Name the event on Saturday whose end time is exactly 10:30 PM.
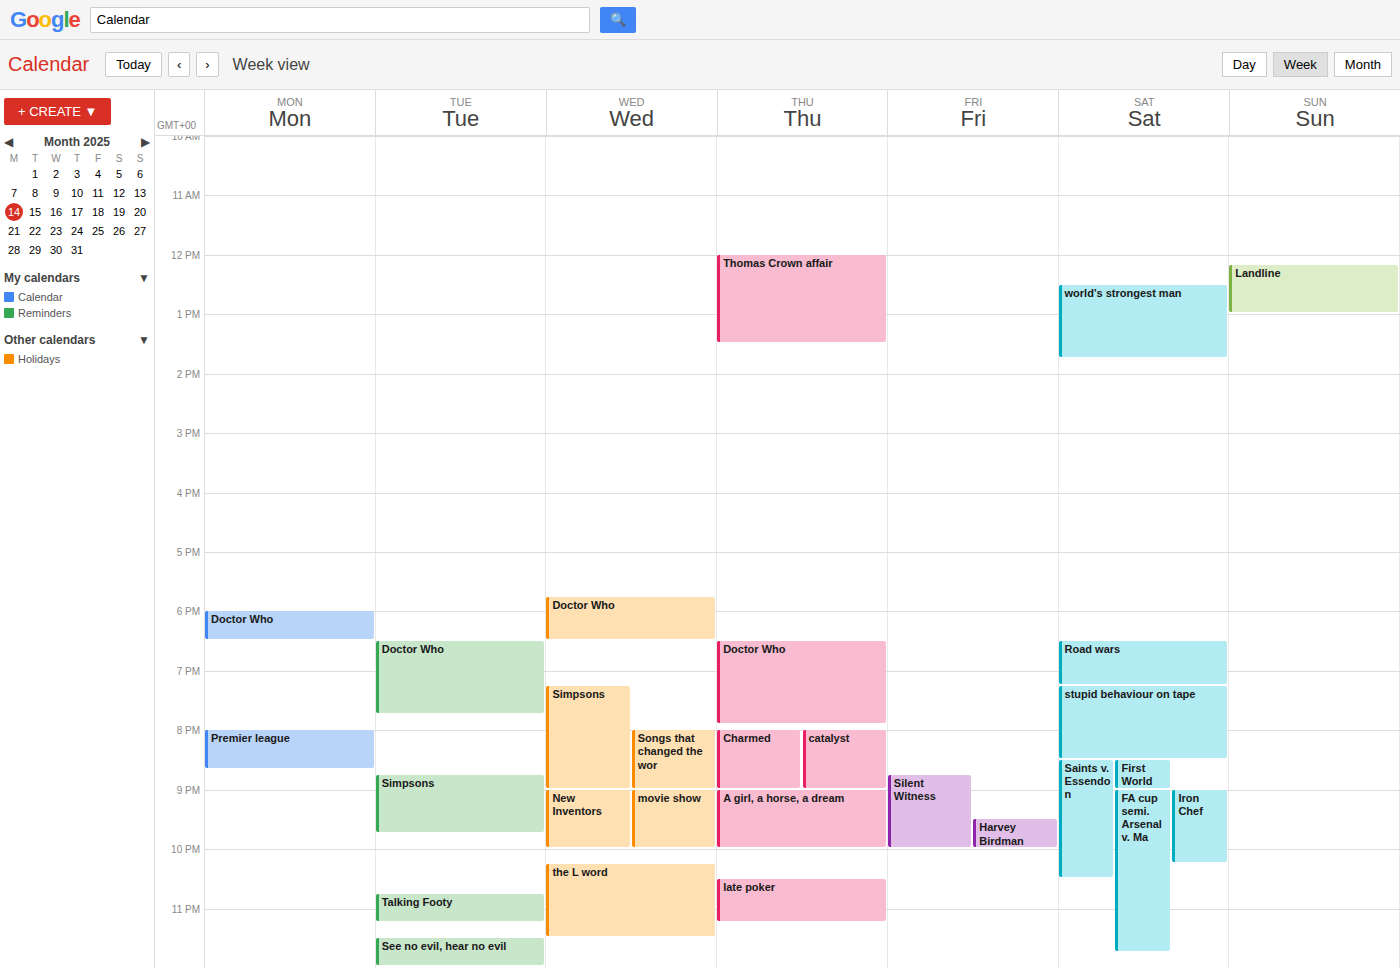
"Saints v. Essendon"